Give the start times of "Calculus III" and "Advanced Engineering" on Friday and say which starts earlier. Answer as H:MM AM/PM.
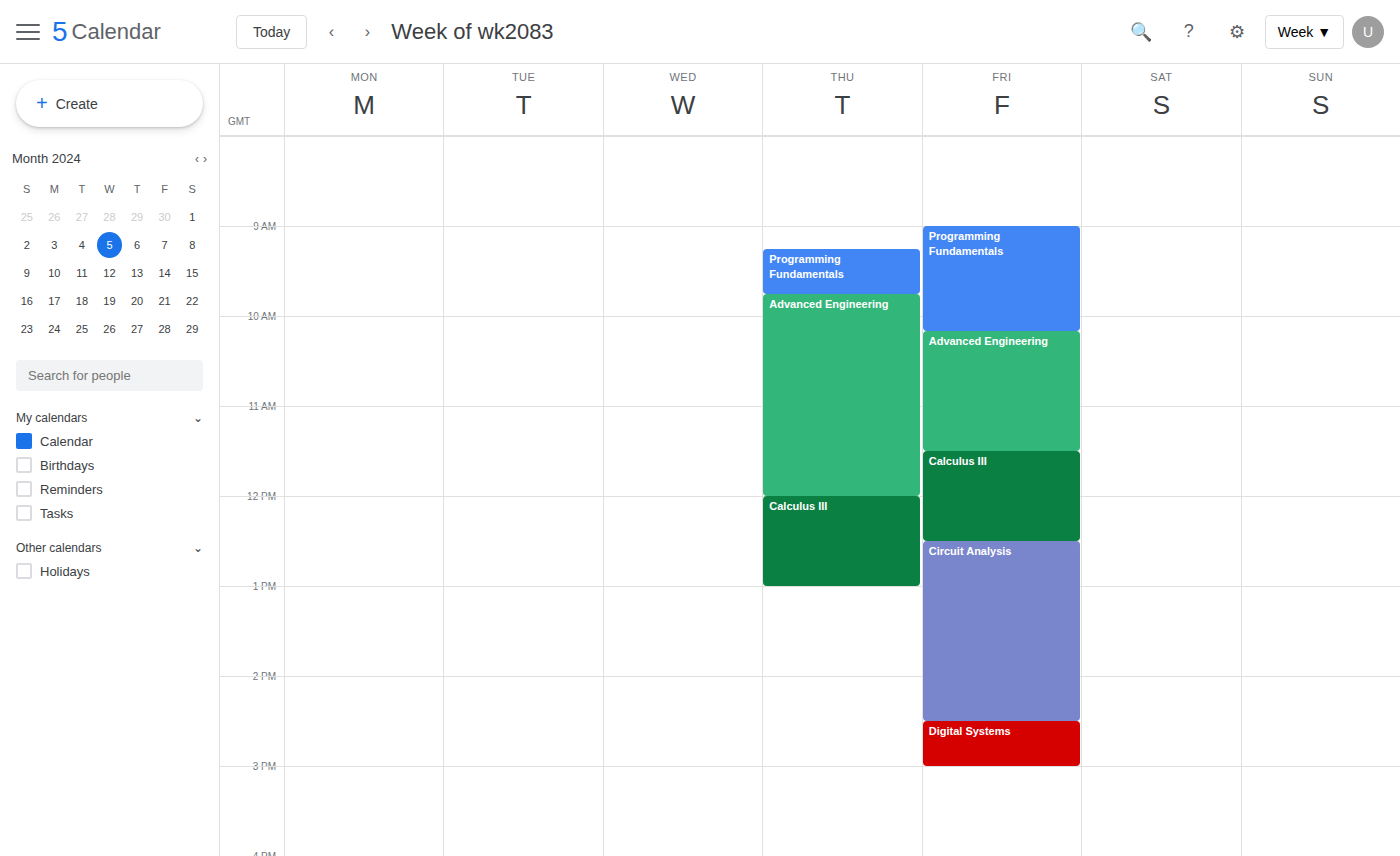
"Advanced Engineering" 10:10 AM; "Calculus III" 11:30 AM.